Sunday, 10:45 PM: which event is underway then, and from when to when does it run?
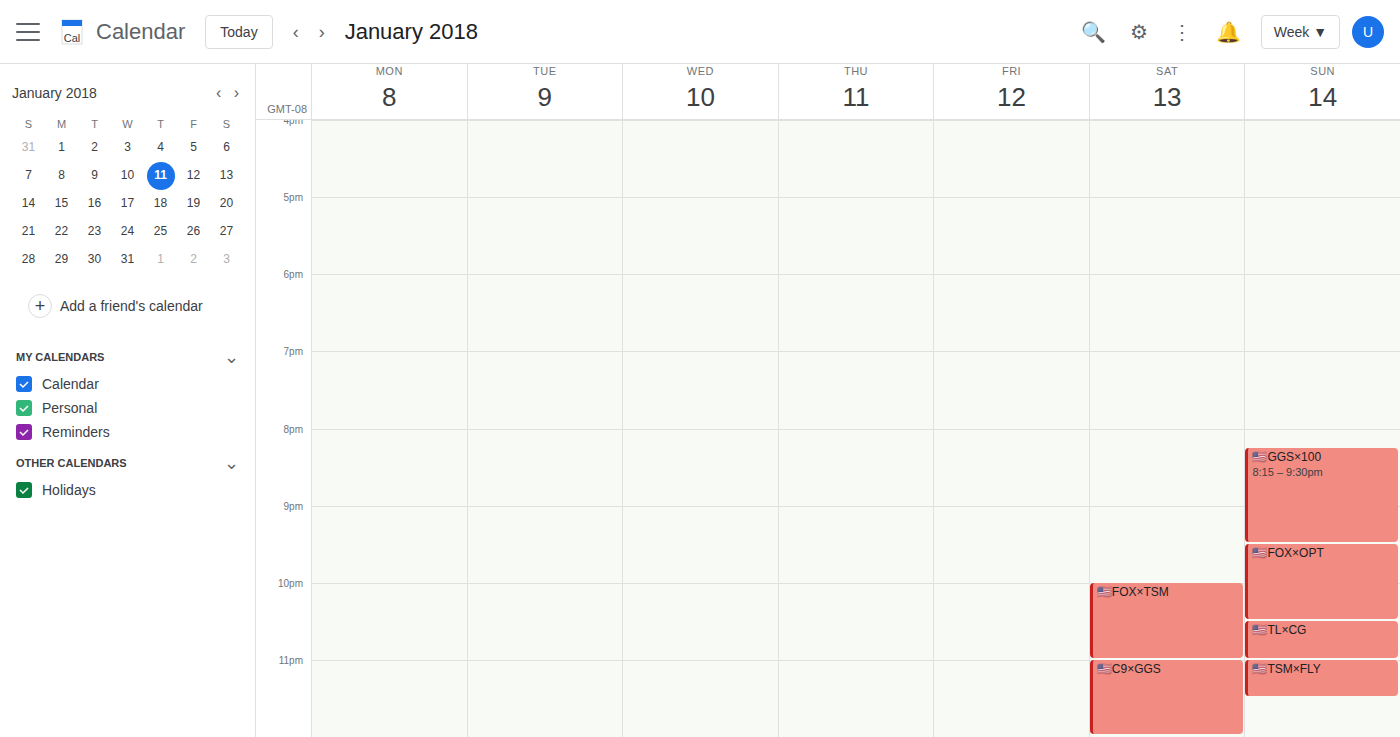
"🇺🇸TL×CG", 10:30 PM to 11:00 PM